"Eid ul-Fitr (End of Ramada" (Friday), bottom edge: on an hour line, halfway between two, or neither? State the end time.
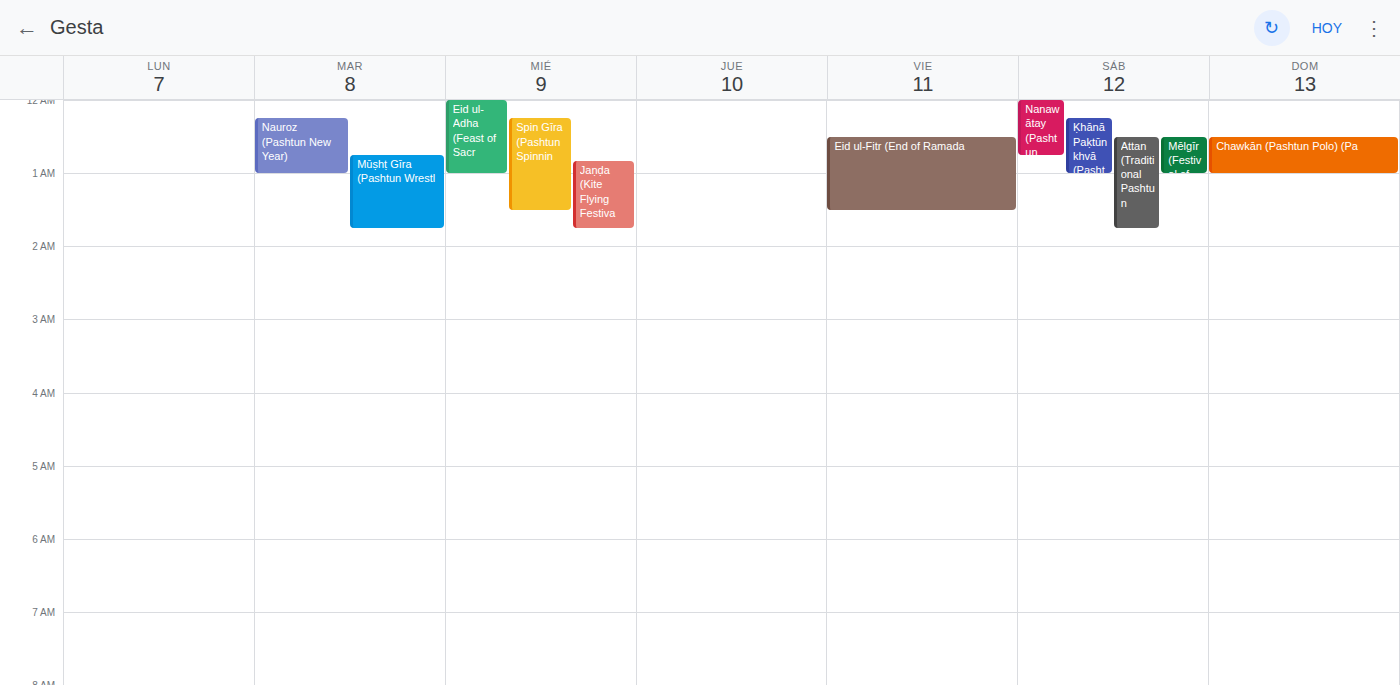
1:30 AM -- halfway between the 1 AM and 2 AM lines.